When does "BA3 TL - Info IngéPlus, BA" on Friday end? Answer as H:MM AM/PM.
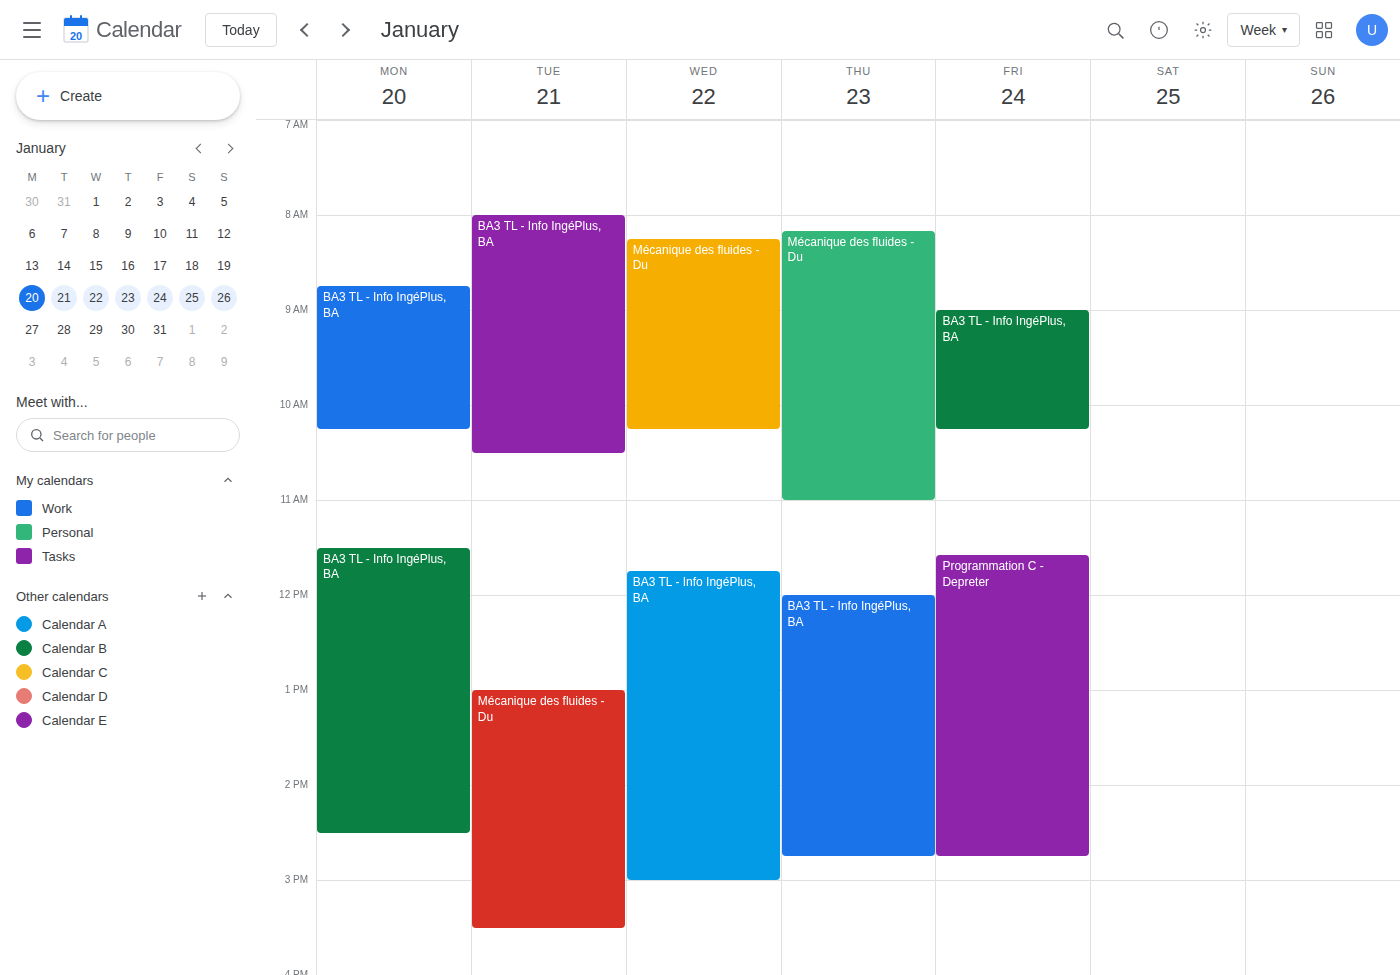
10:15 AM